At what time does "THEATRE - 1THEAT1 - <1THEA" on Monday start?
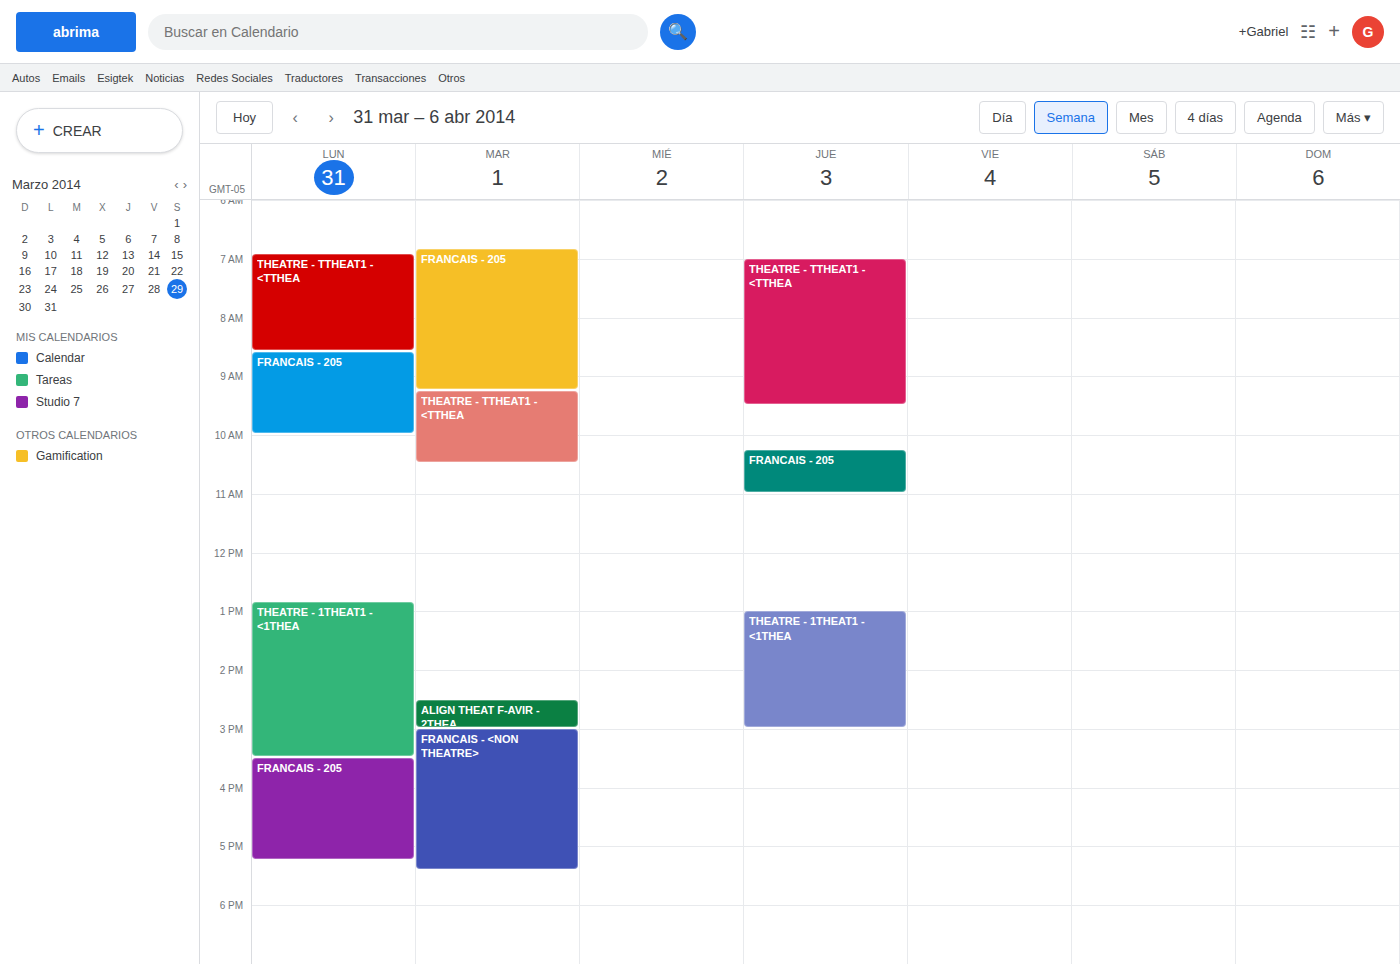
12:50